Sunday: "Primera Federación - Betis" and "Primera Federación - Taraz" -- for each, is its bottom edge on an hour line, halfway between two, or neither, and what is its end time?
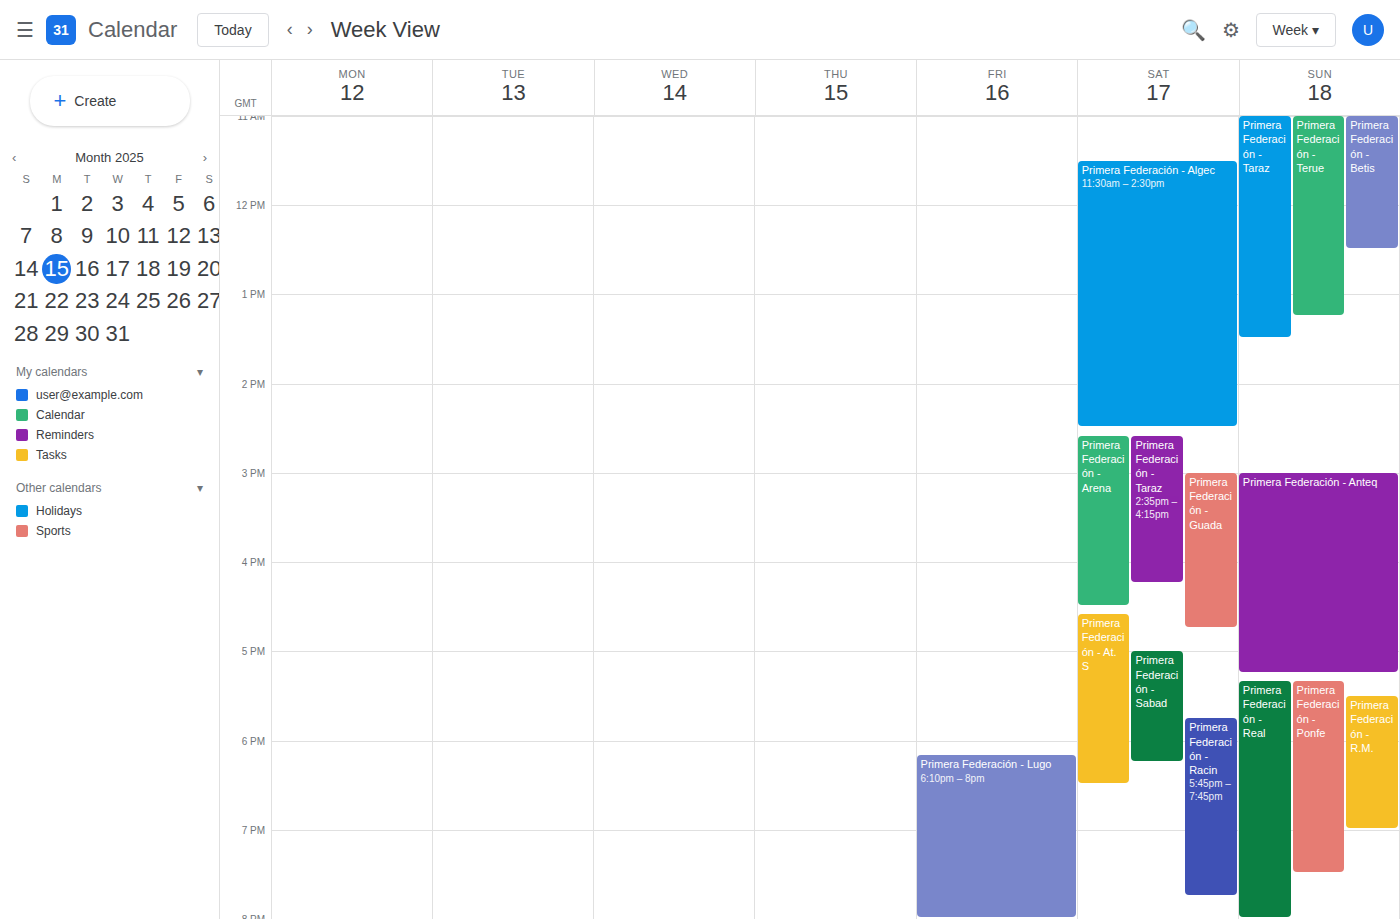
"Primera Federación - Betis": 12:30 PM, halfway between the 12 PM and 1 PM lines. "Primera Federación - Taraz": 1:30 PM, halfway between the 1 PM and 2 PM lines.